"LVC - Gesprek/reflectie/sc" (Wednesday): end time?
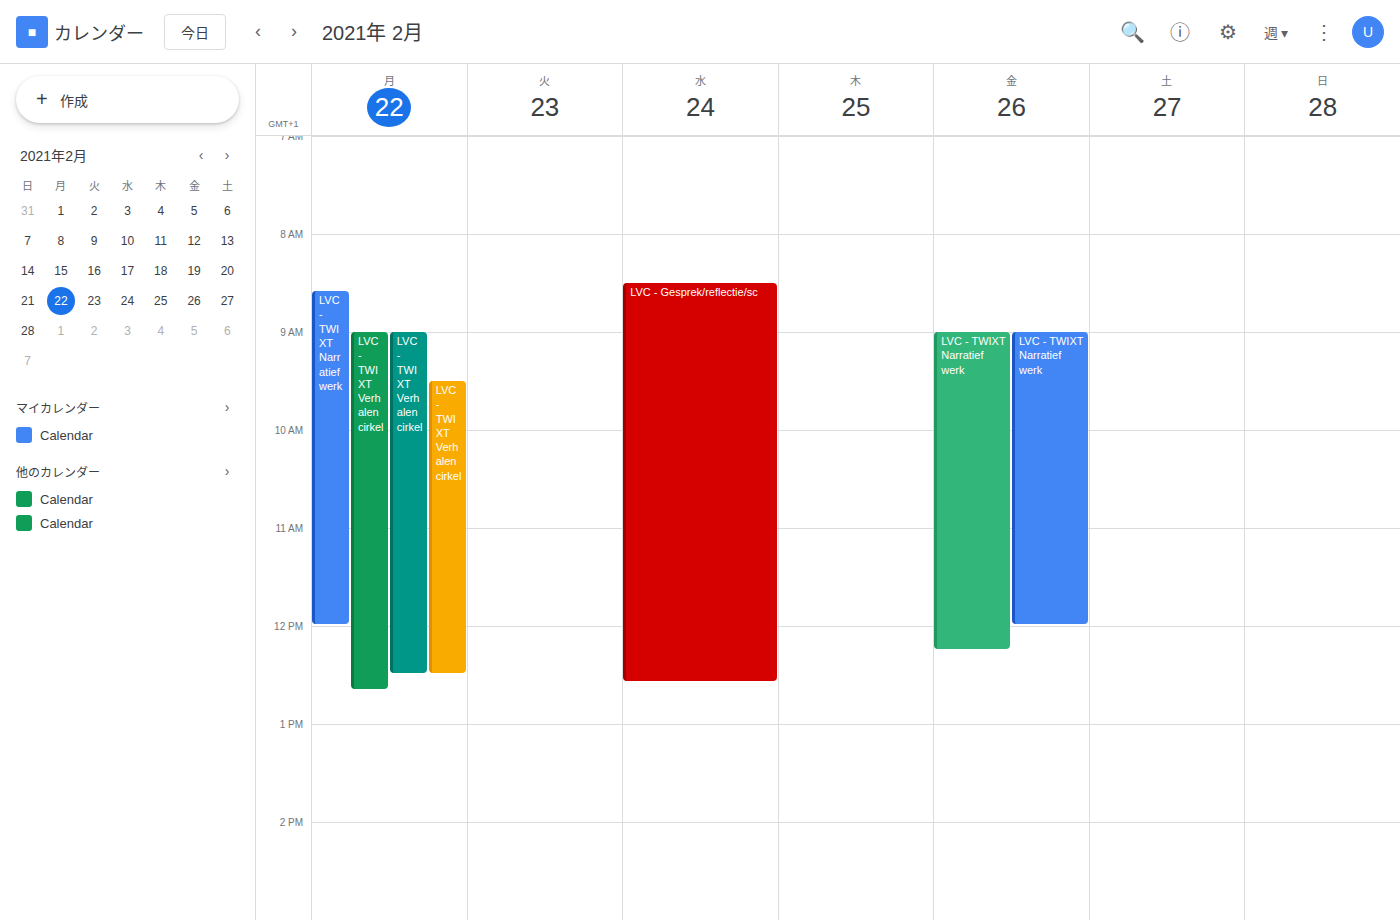
12:35